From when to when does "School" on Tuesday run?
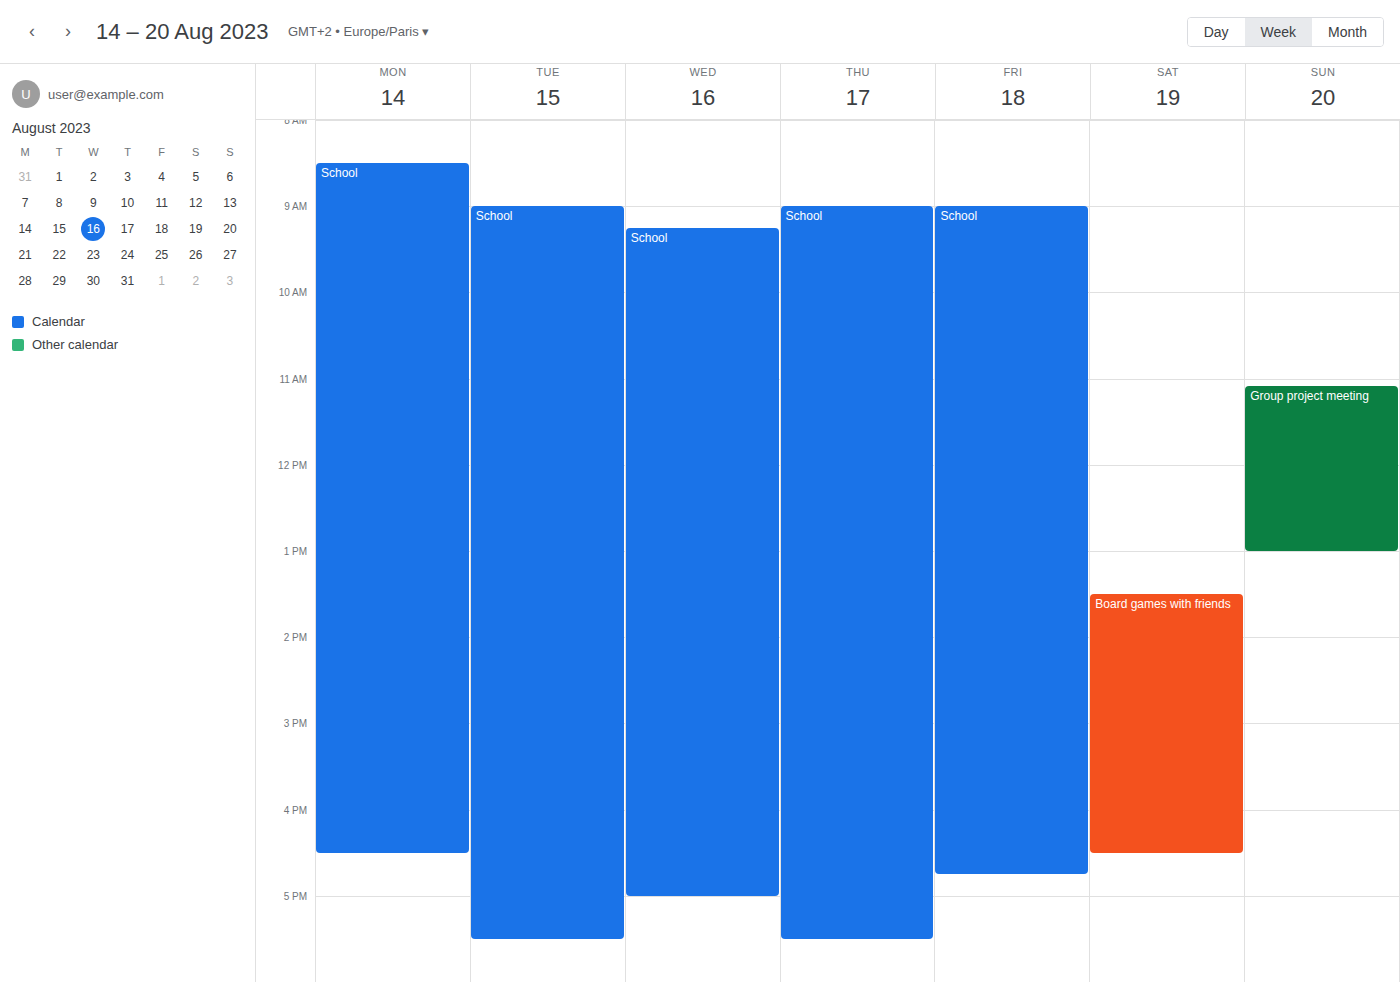
9:00 AM to 5:30 PM